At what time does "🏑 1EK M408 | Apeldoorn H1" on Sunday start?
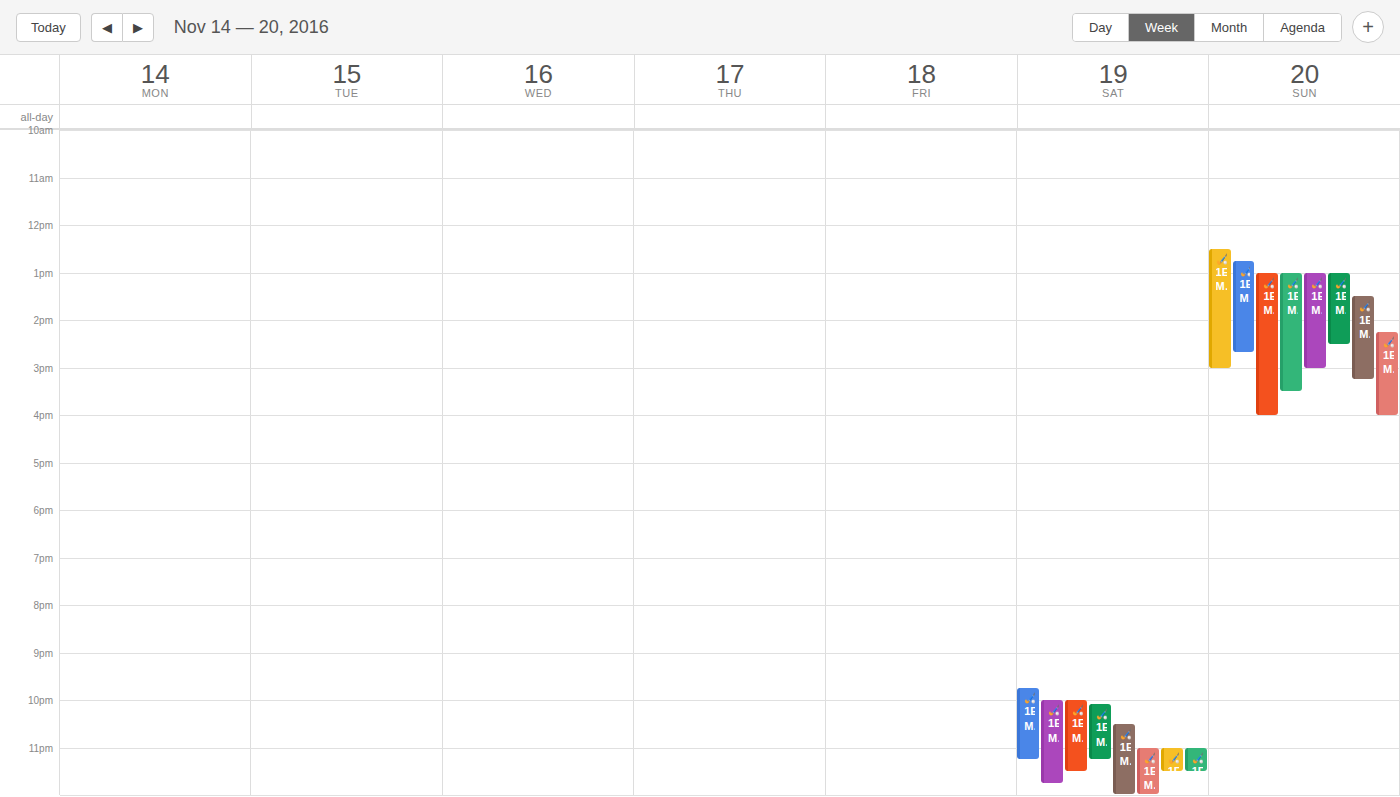
1:00 PM